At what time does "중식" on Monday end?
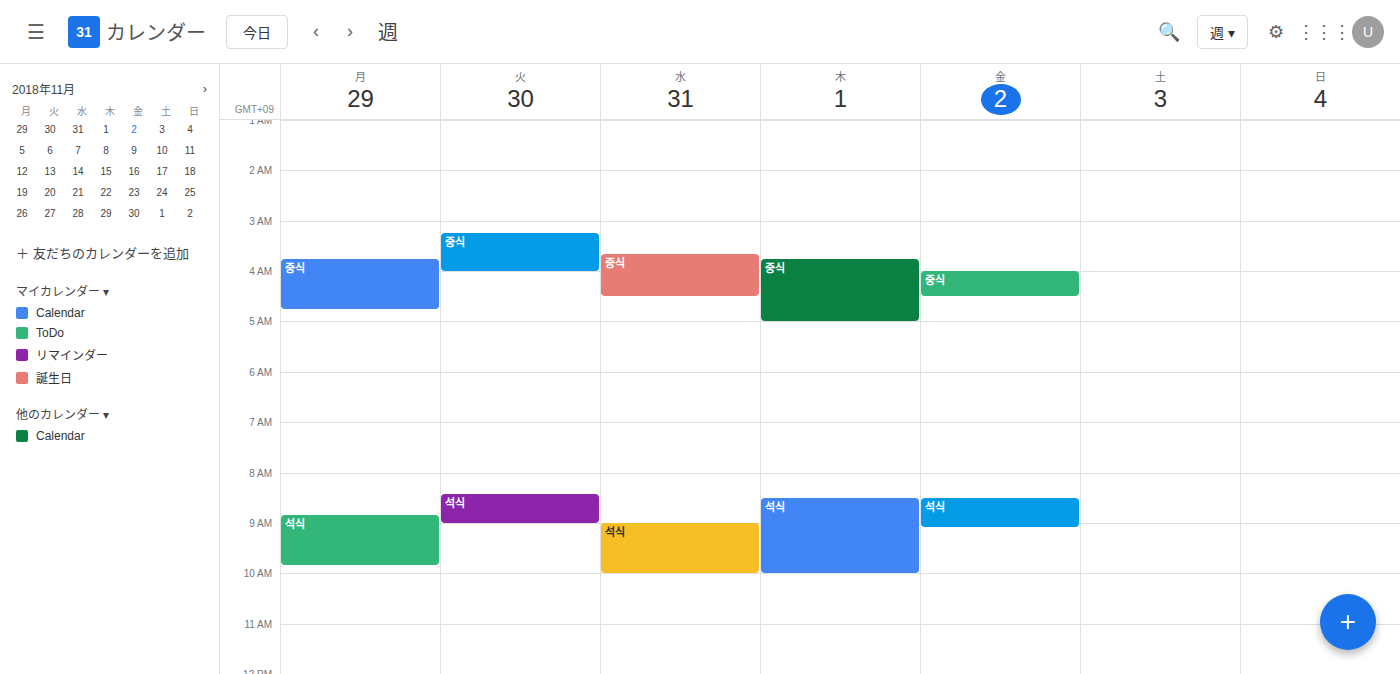
04:45